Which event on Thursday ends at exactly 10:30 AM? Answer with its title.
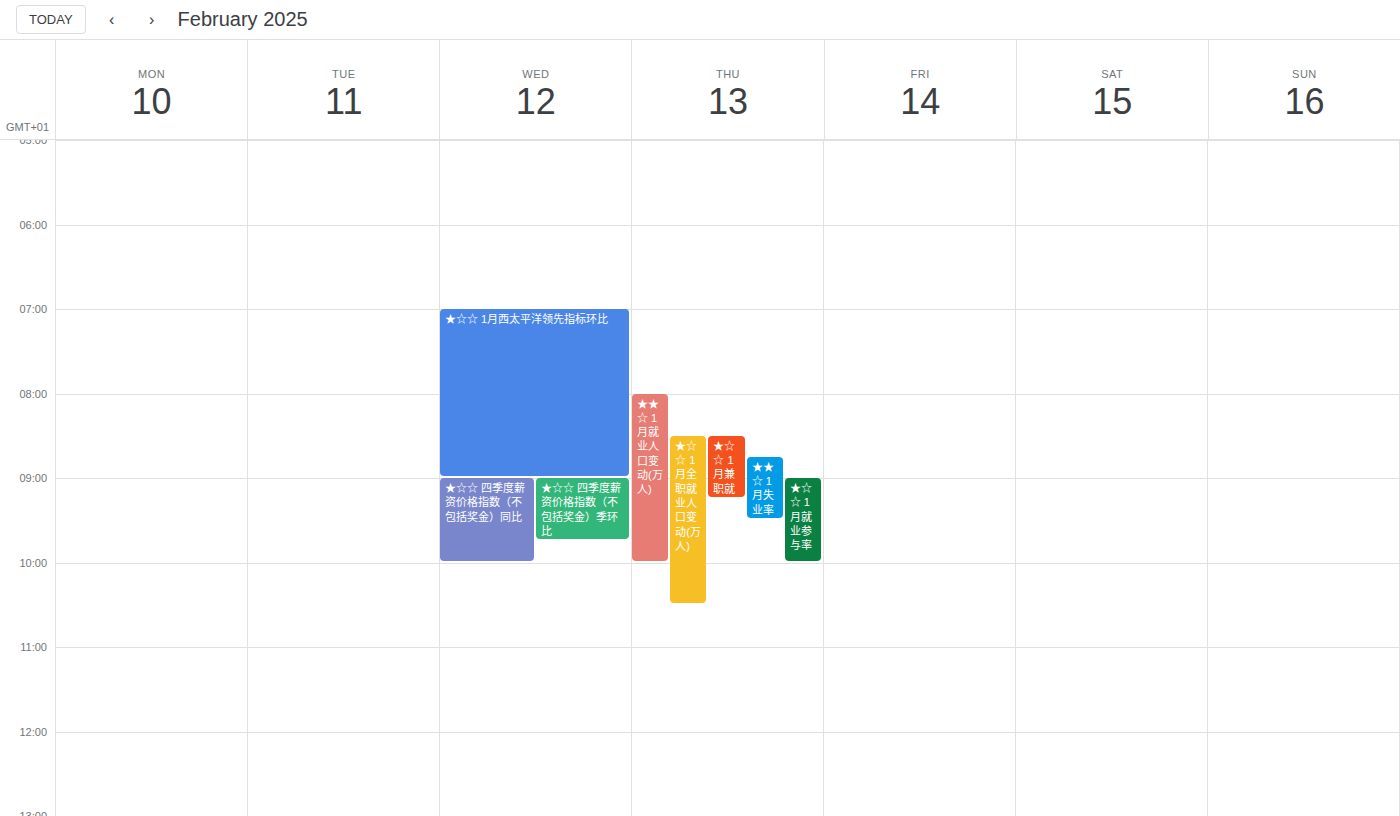
"★☆☆ 1月全职就业人口变动(万人)"